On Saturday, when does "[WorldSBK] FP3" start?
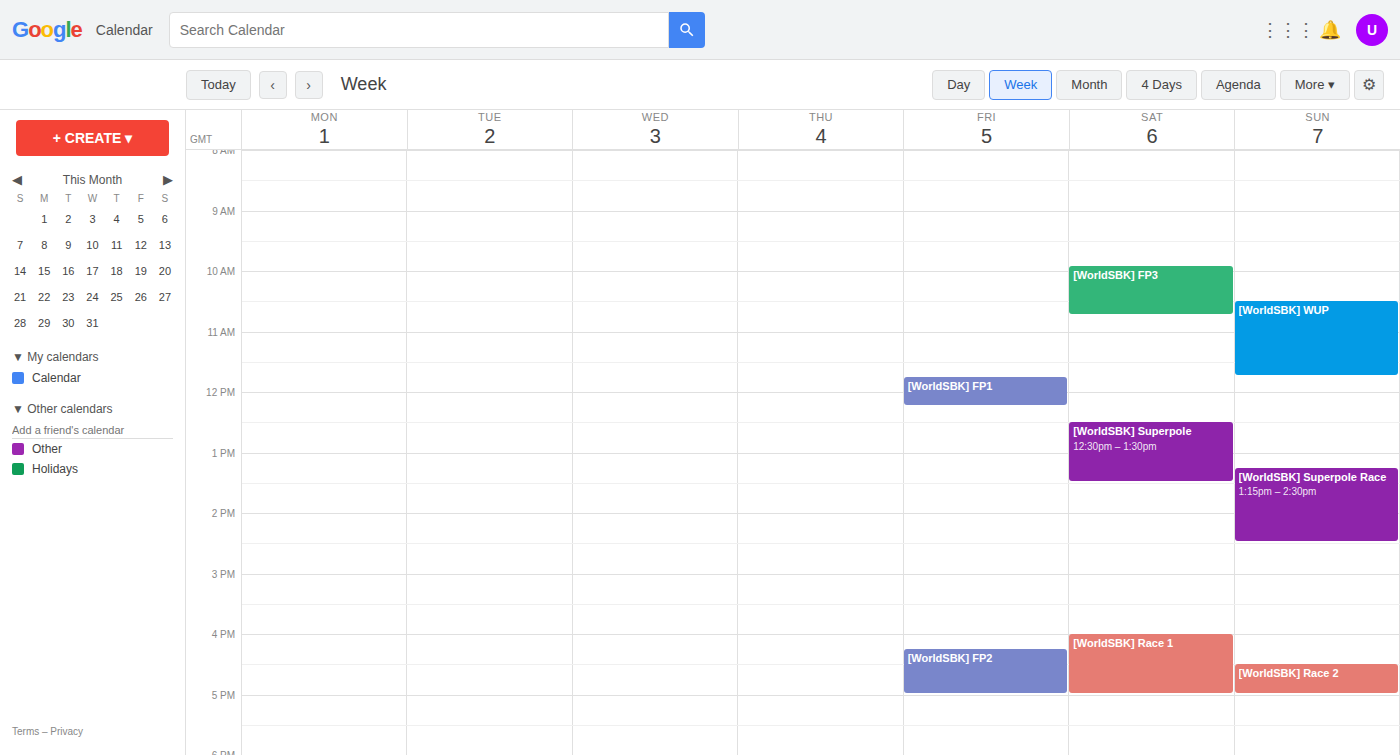
9:55 AM